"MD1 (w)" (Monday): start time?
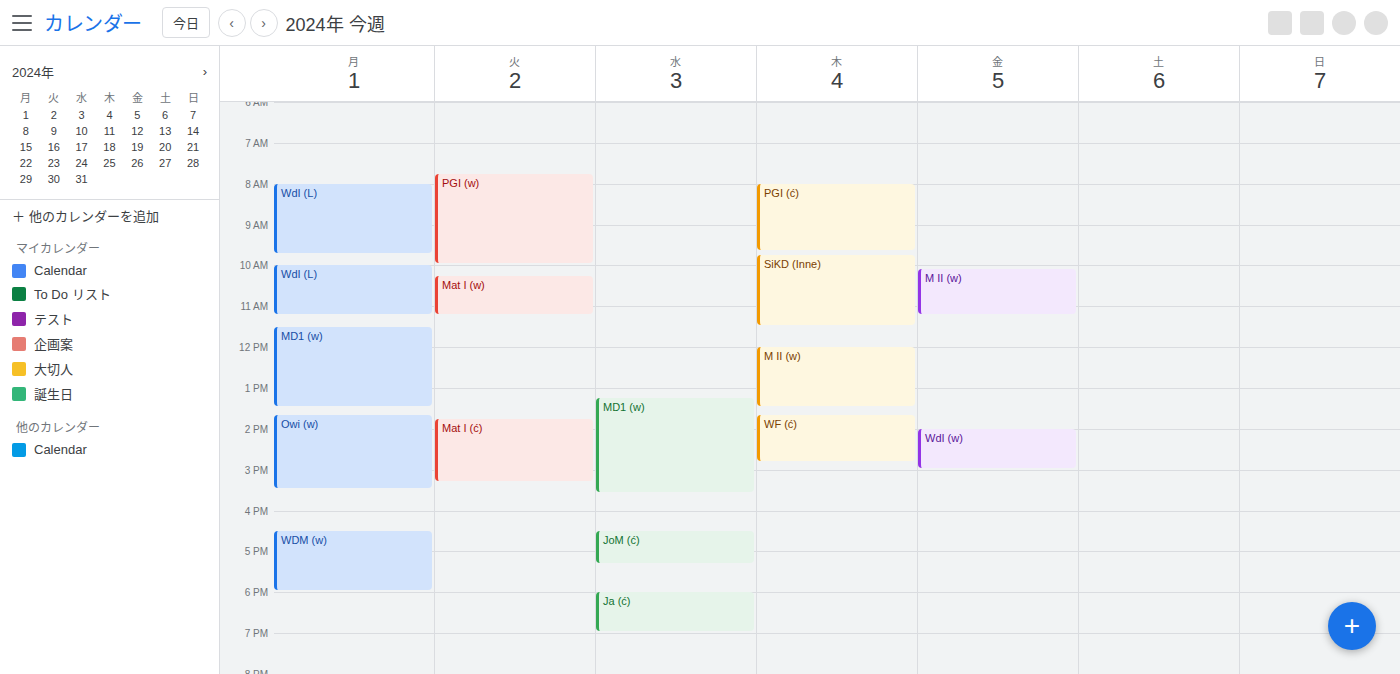
11:30 AM